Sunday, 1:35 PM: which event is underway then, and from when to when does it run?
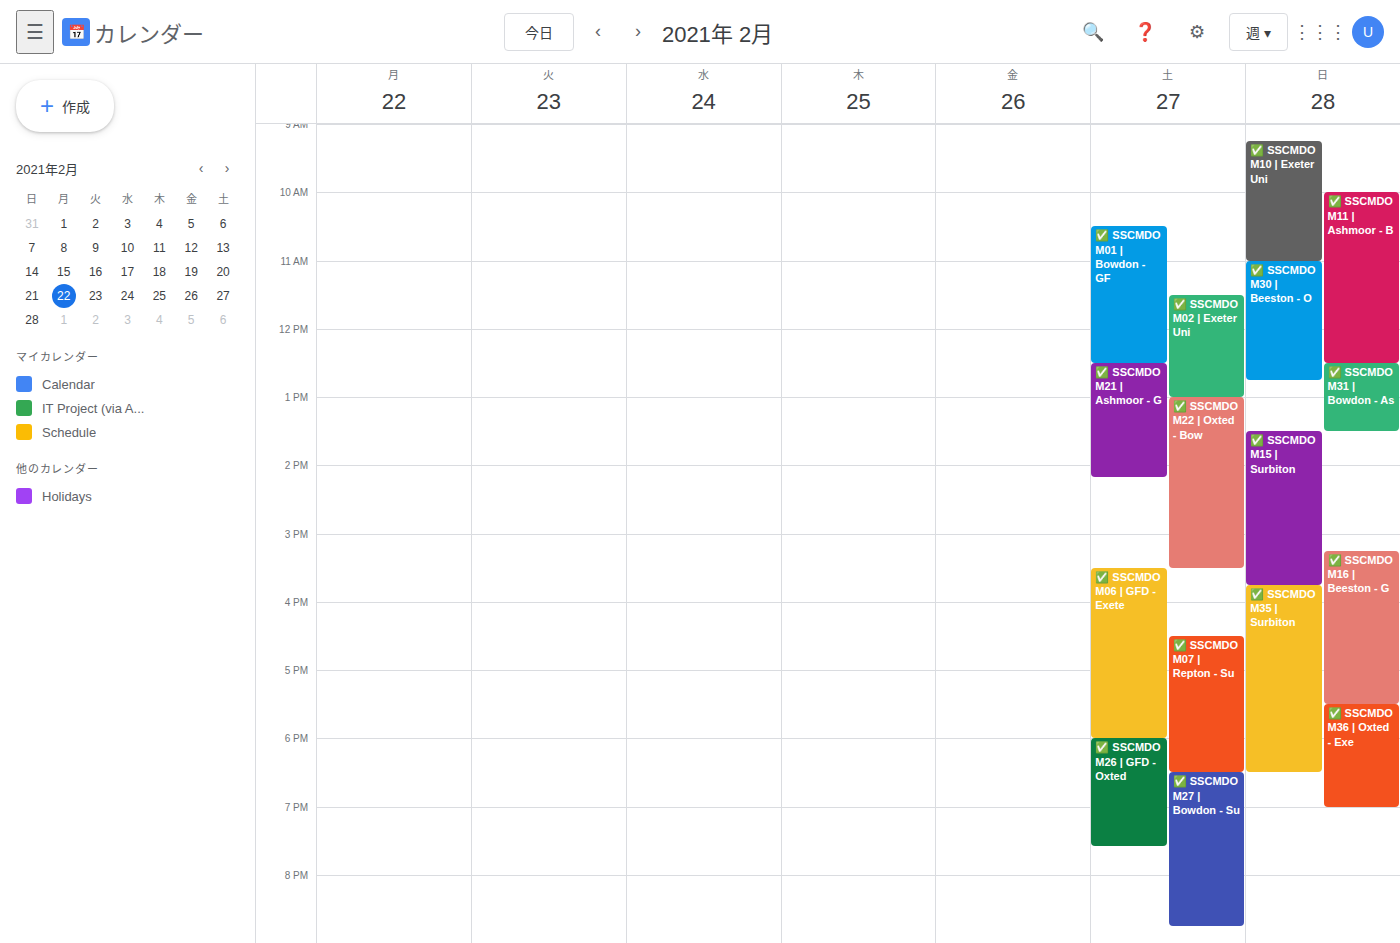
"✅ SSCMDO M15 | Surbiton", 1:30 PM to 3:45 PM